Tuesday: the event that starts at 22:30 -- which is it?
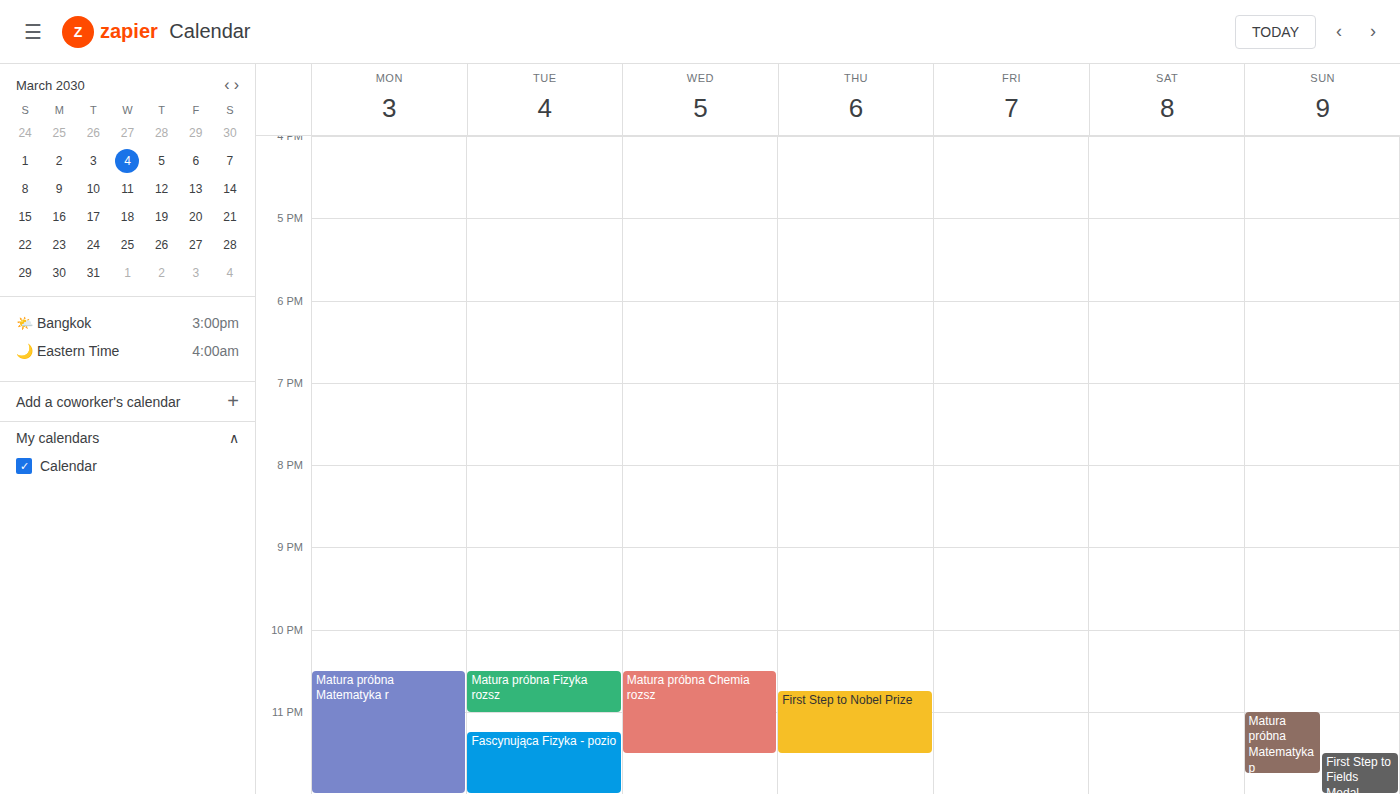
"Matura próbna Fizyka rozsz"